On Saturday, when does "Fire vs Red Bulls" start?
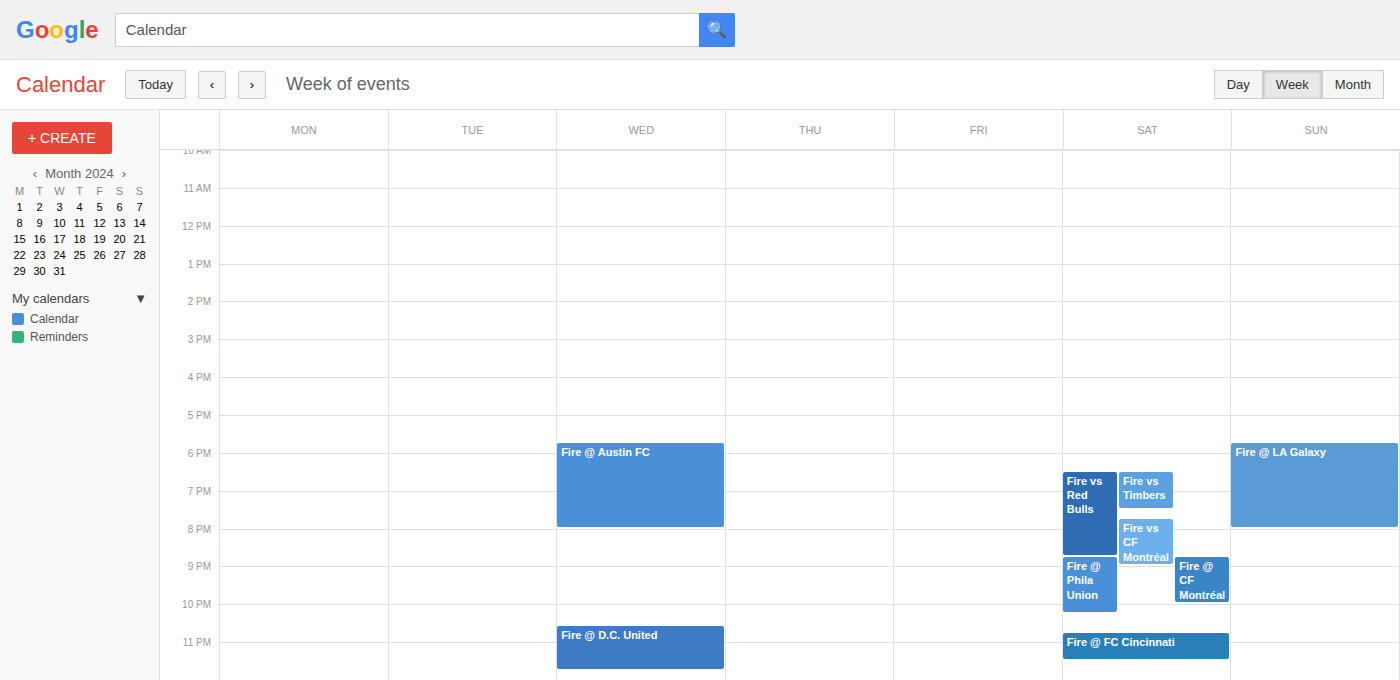
18:30